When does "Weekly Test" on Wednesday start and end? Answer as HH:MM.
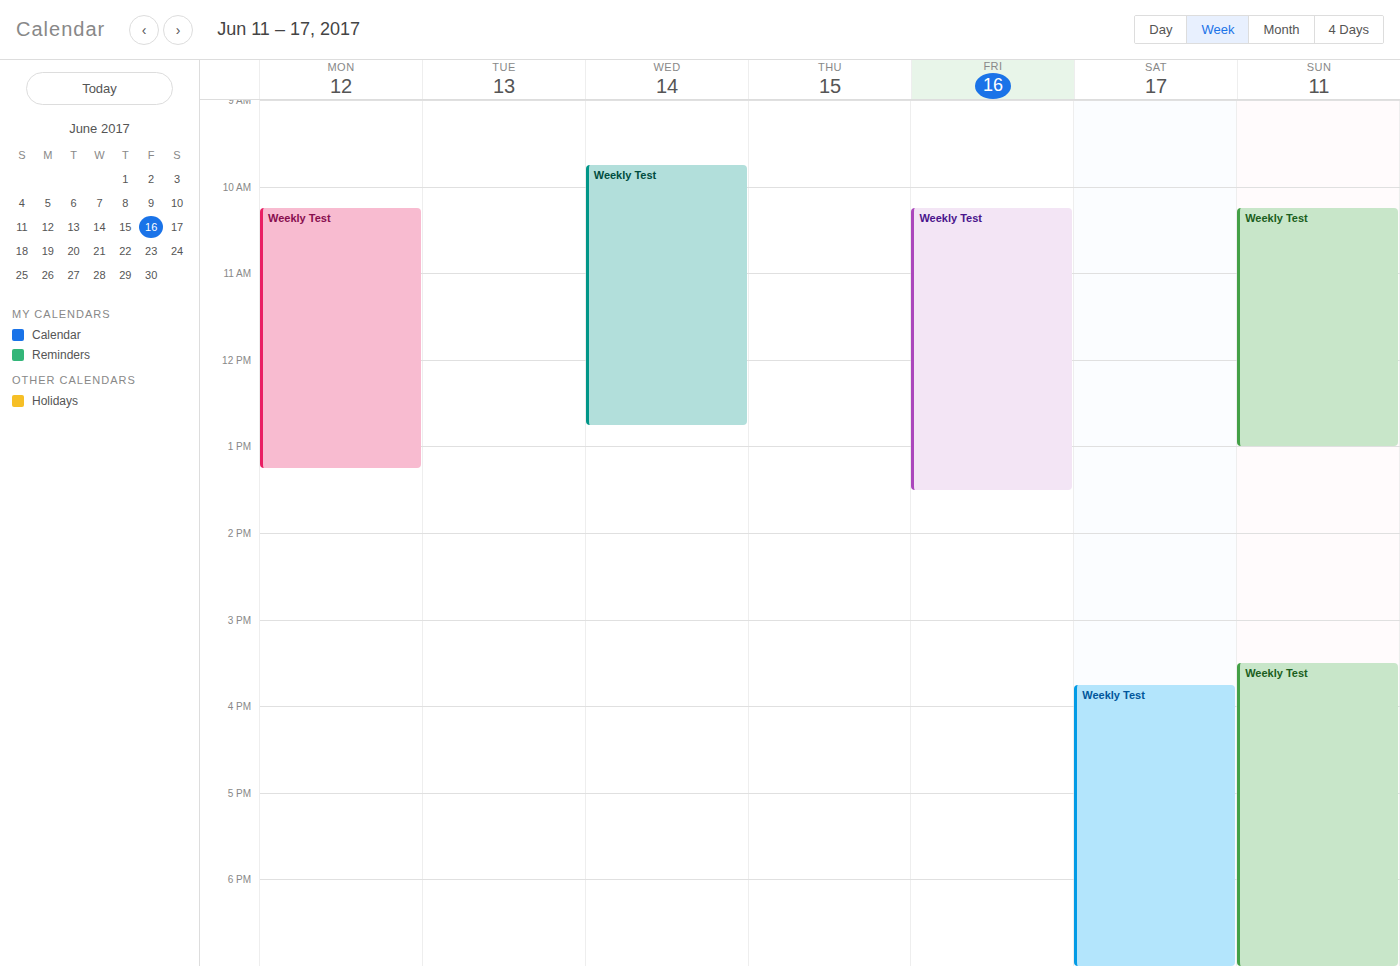
09:45 to 12:45